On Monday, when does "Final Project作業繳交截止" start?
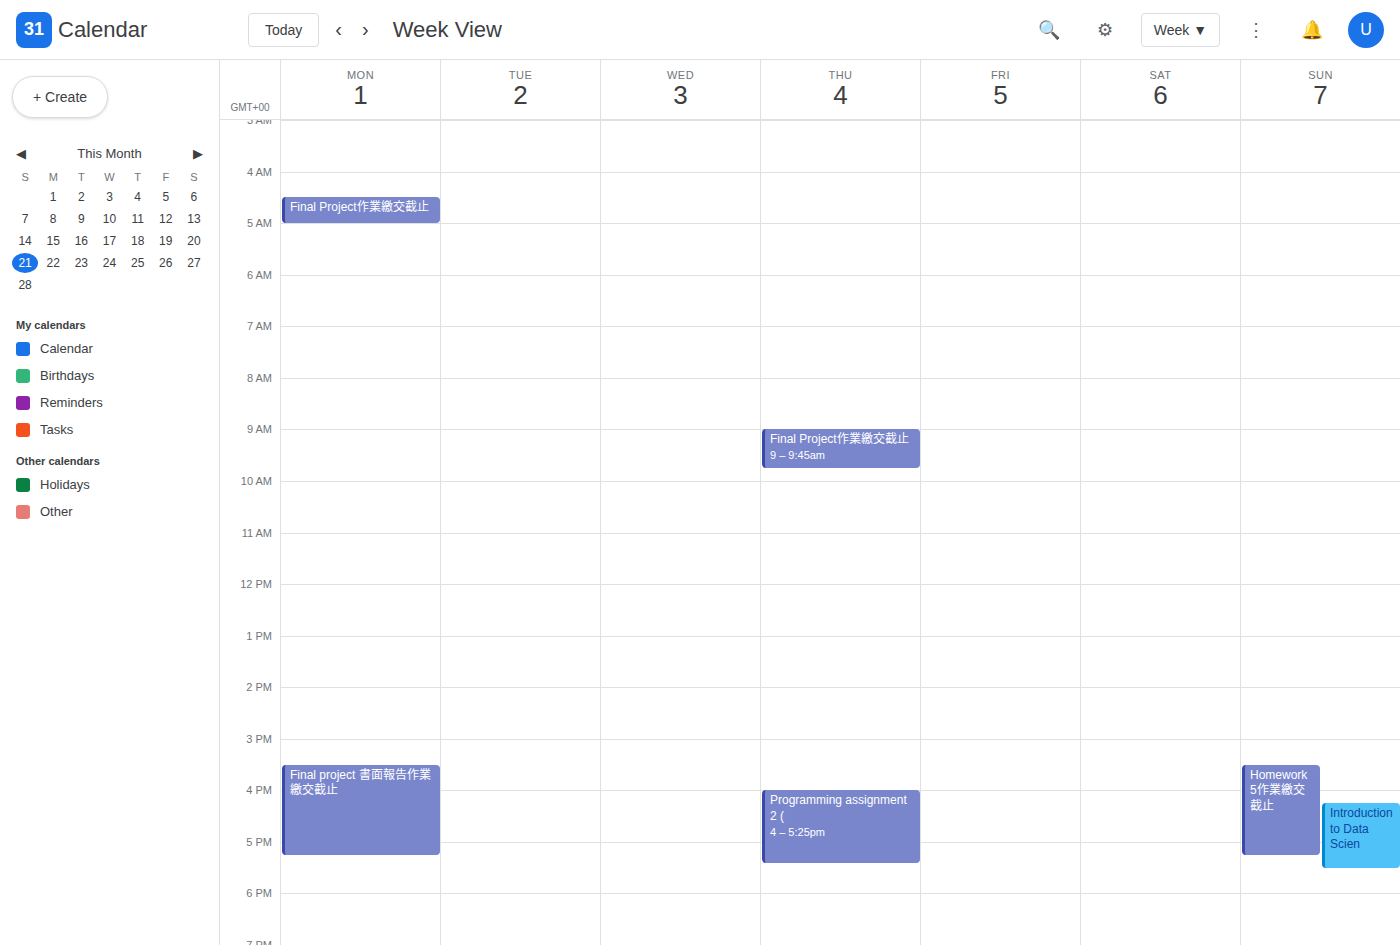
4:30 AM